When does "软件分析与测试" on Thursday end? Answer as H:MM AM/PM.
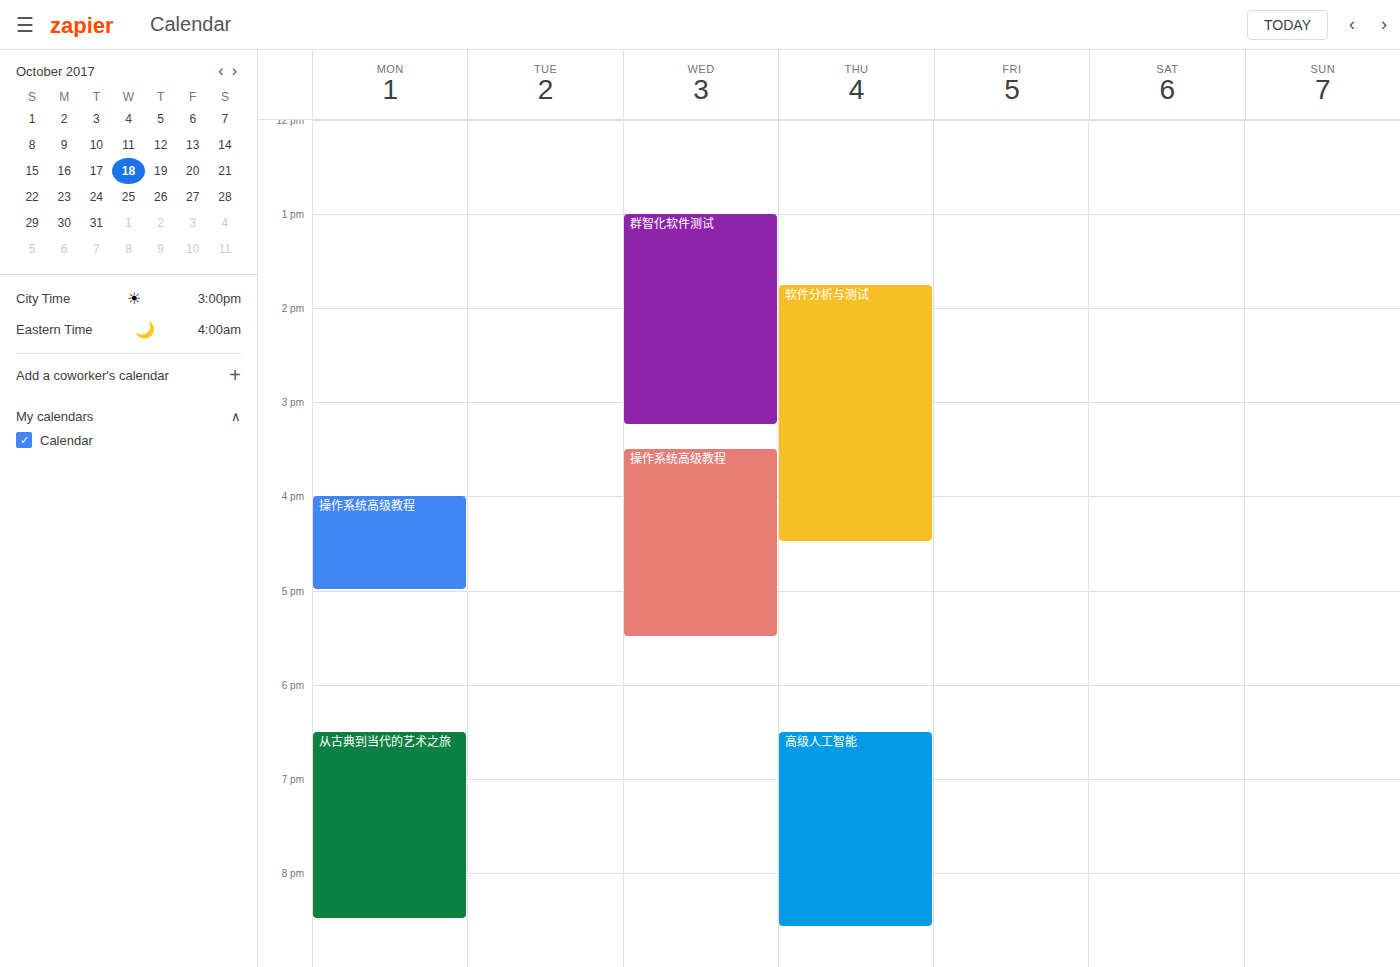
4:30 PM